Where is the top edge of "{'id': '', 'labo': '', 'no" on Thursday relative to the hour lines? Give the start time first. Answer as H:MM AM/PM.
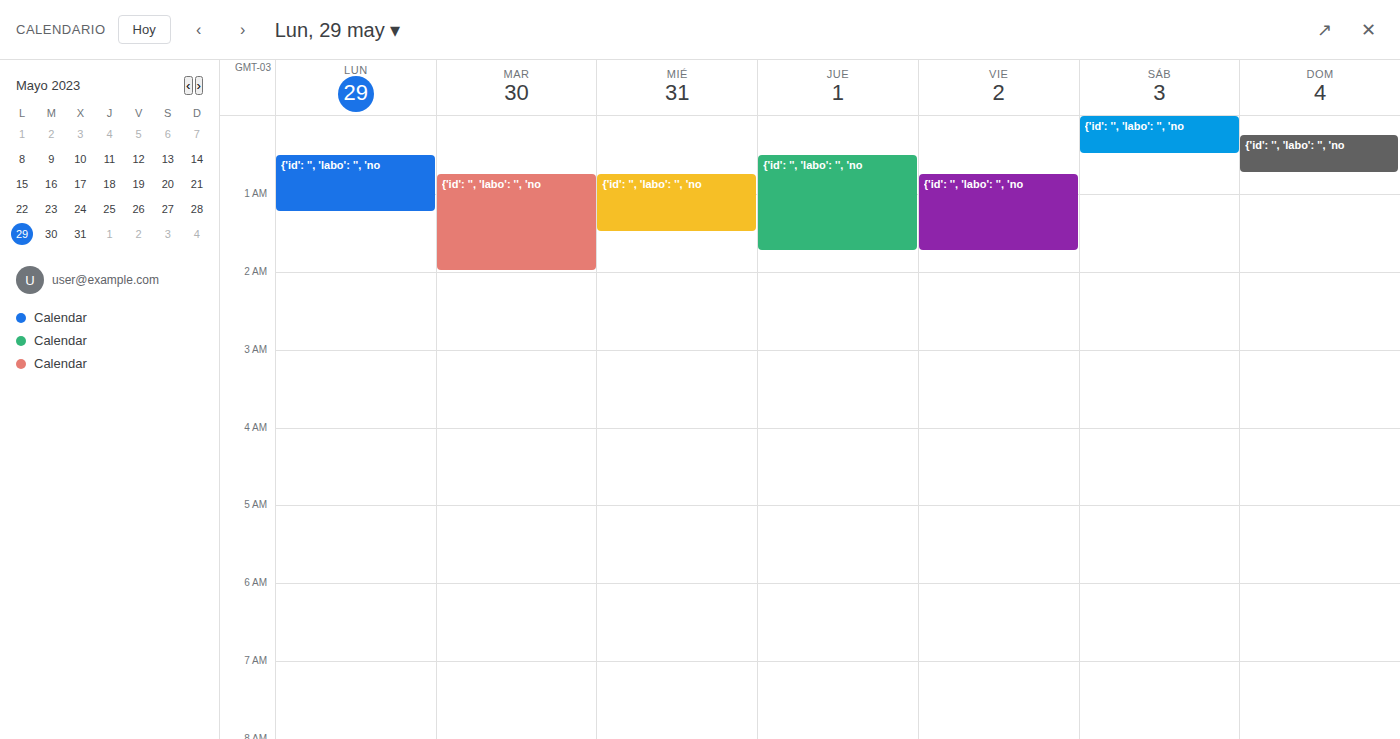
12:30 AM -- halfway between the 12 AM and 1 AM lines.